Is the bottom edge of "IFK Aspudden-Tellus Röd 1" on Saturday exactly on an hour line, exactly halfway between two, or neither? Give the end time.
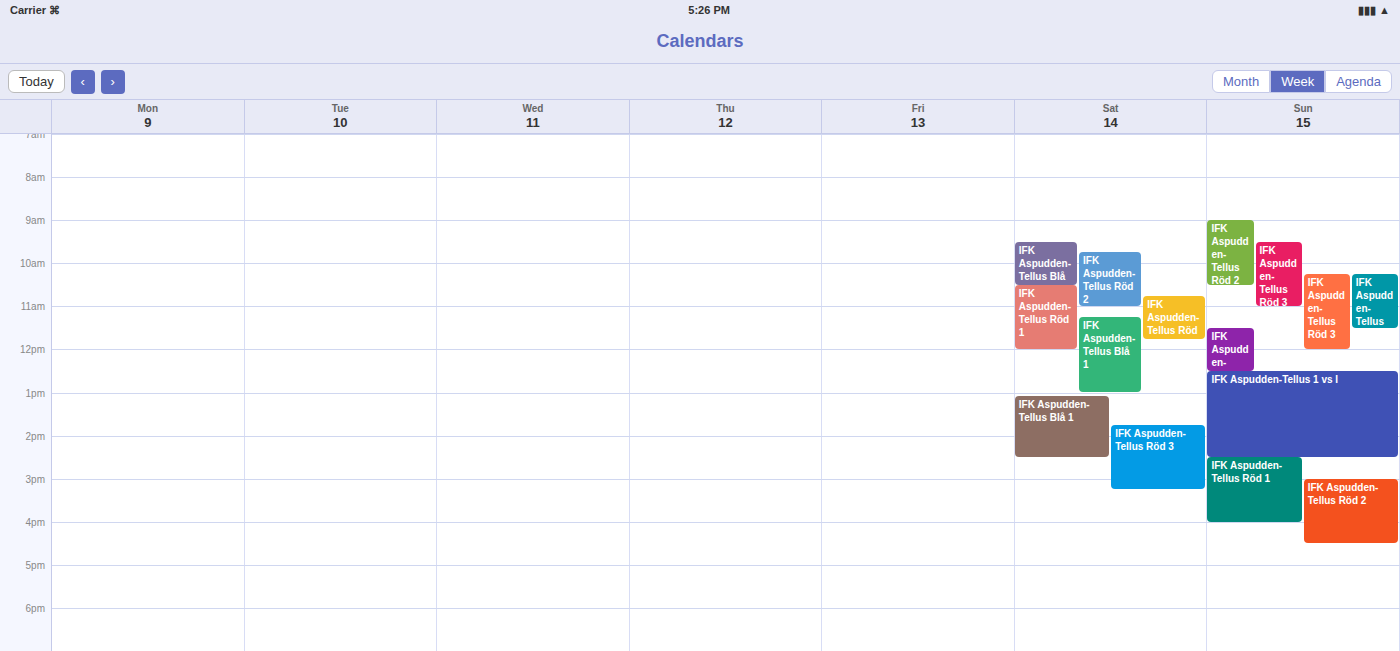
12:00 PM -- exactly on the 12 PM line.